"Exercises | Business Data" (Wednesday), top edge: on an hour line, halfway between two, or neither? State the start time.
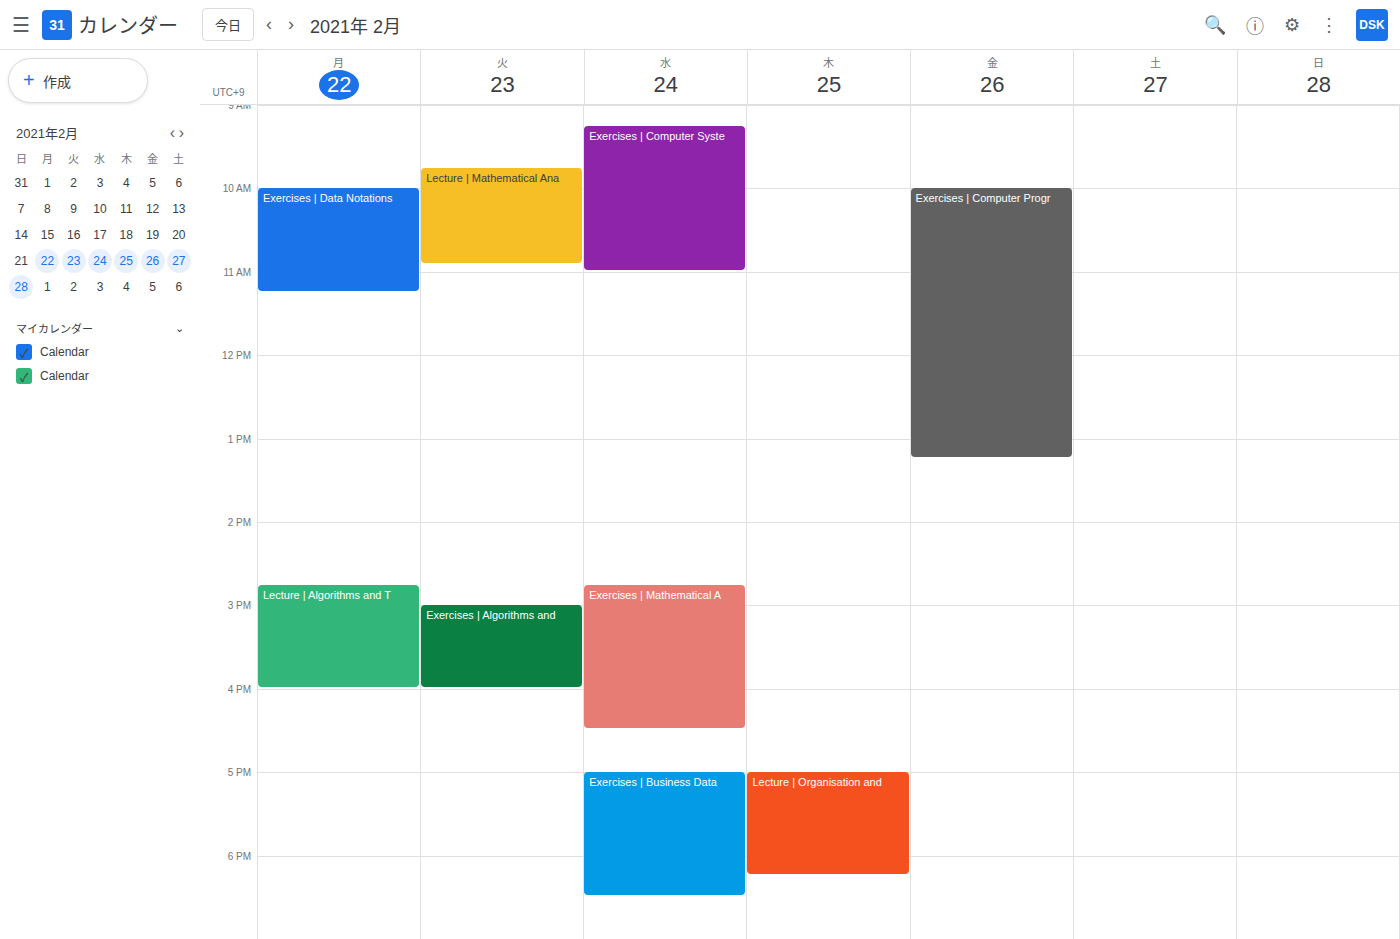
17:00 -- exactly on the 17:00 line.